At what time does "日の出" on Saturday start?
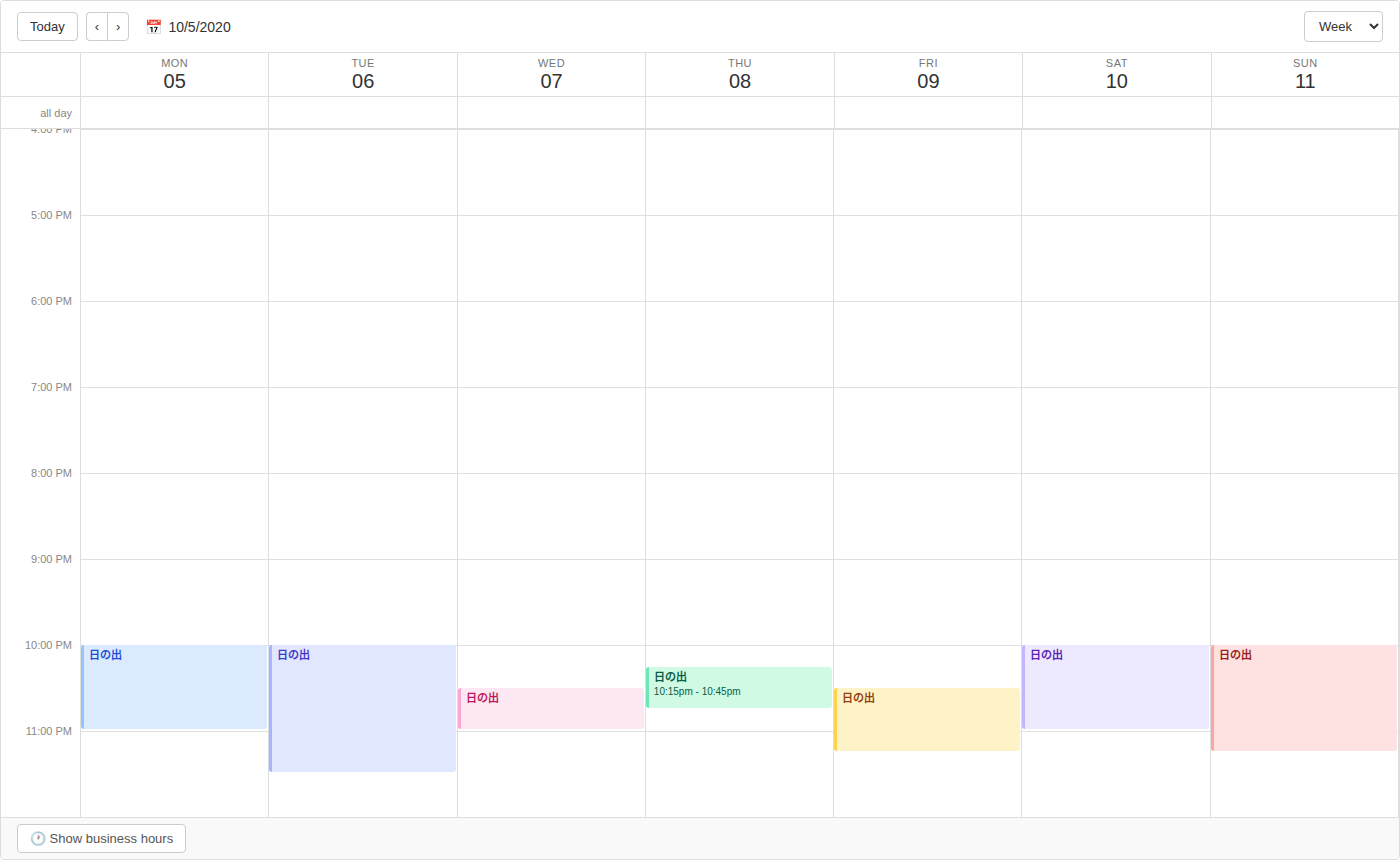
10:00 PM